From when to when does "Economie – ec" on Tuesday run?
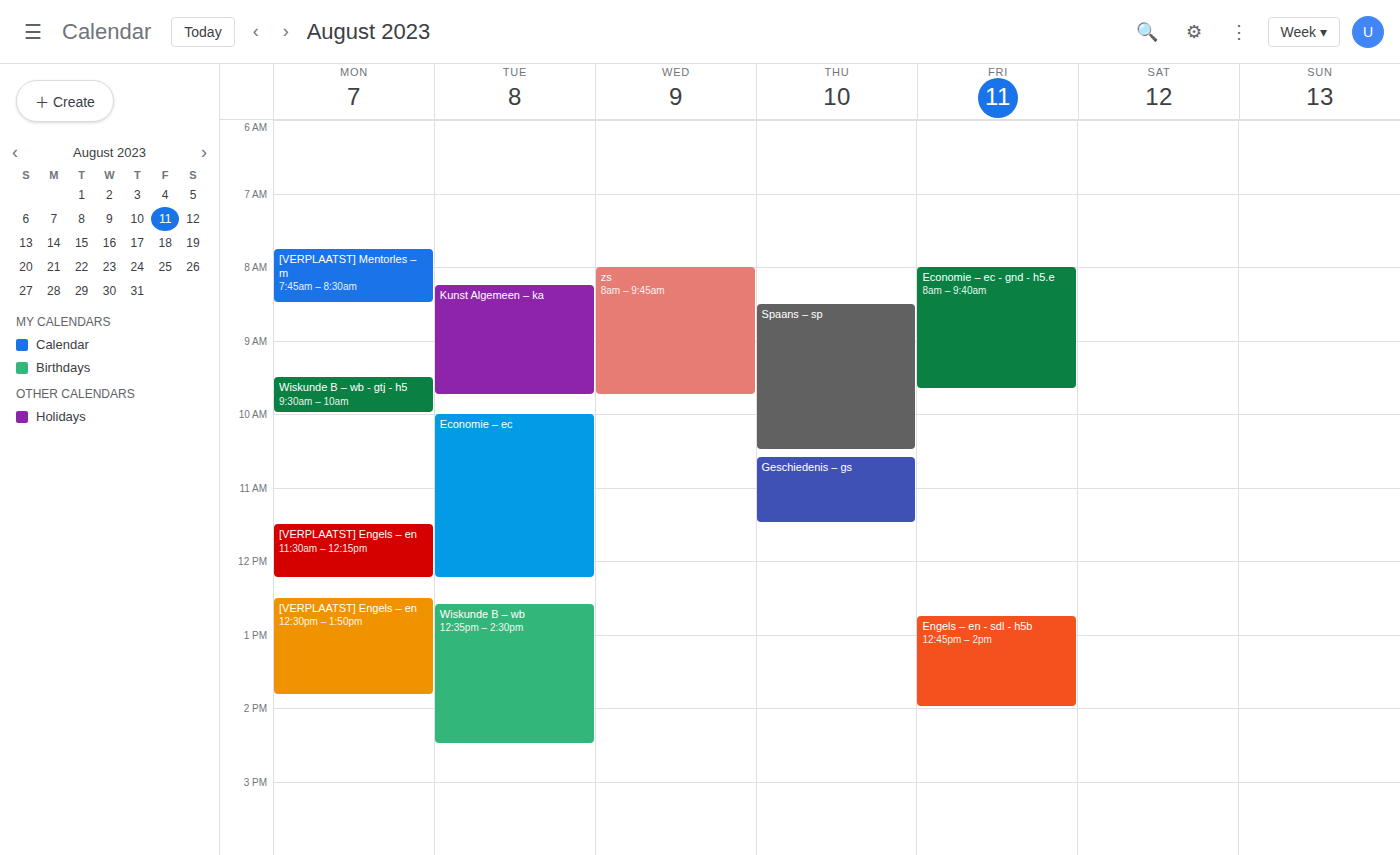
10:00 AM to 12:15 PM